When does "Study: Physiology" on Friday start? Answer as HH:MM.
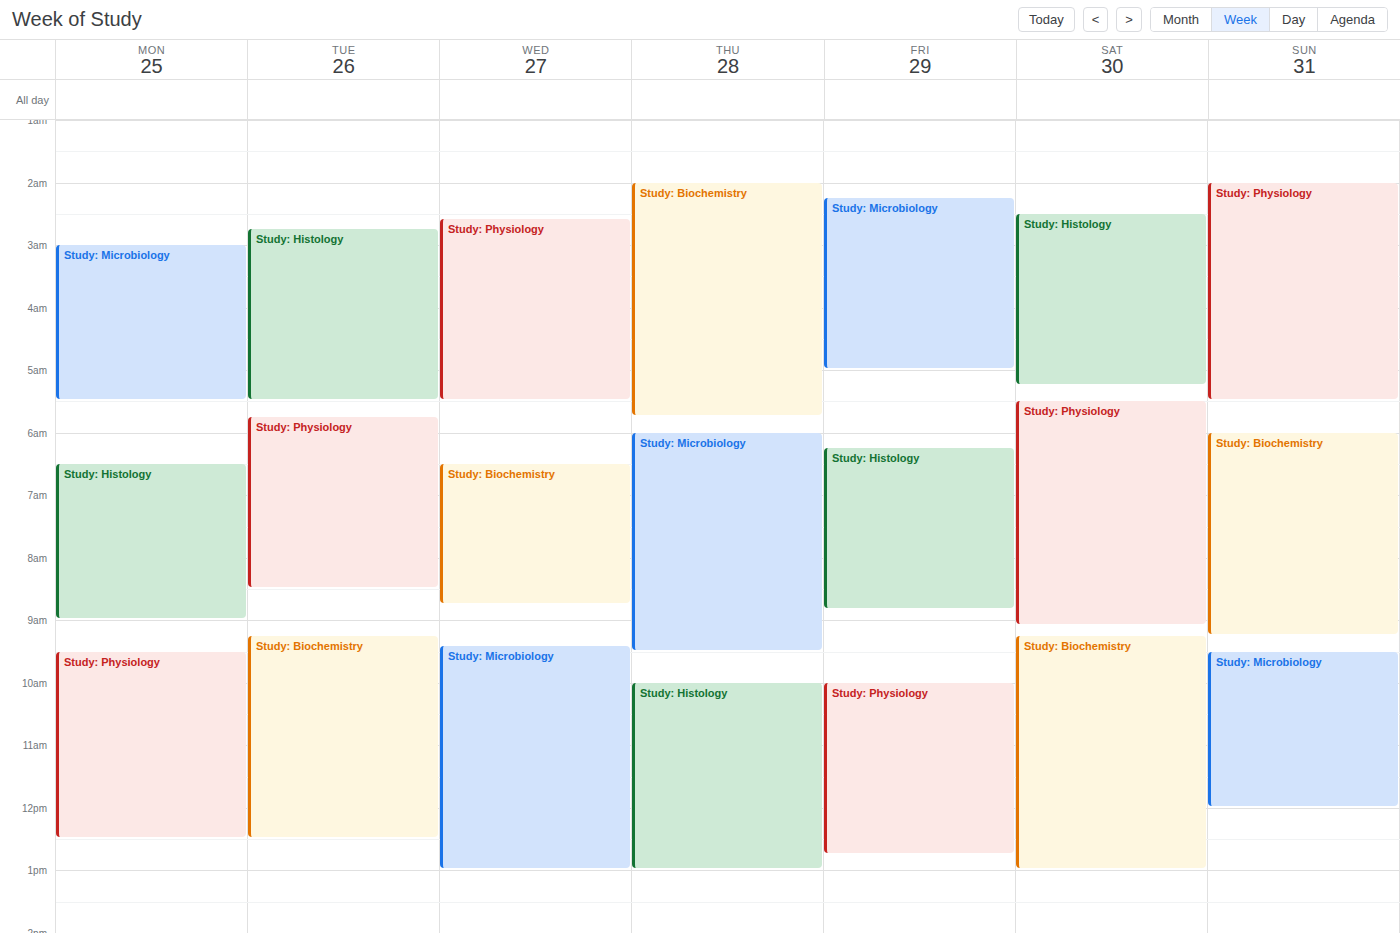
10:00